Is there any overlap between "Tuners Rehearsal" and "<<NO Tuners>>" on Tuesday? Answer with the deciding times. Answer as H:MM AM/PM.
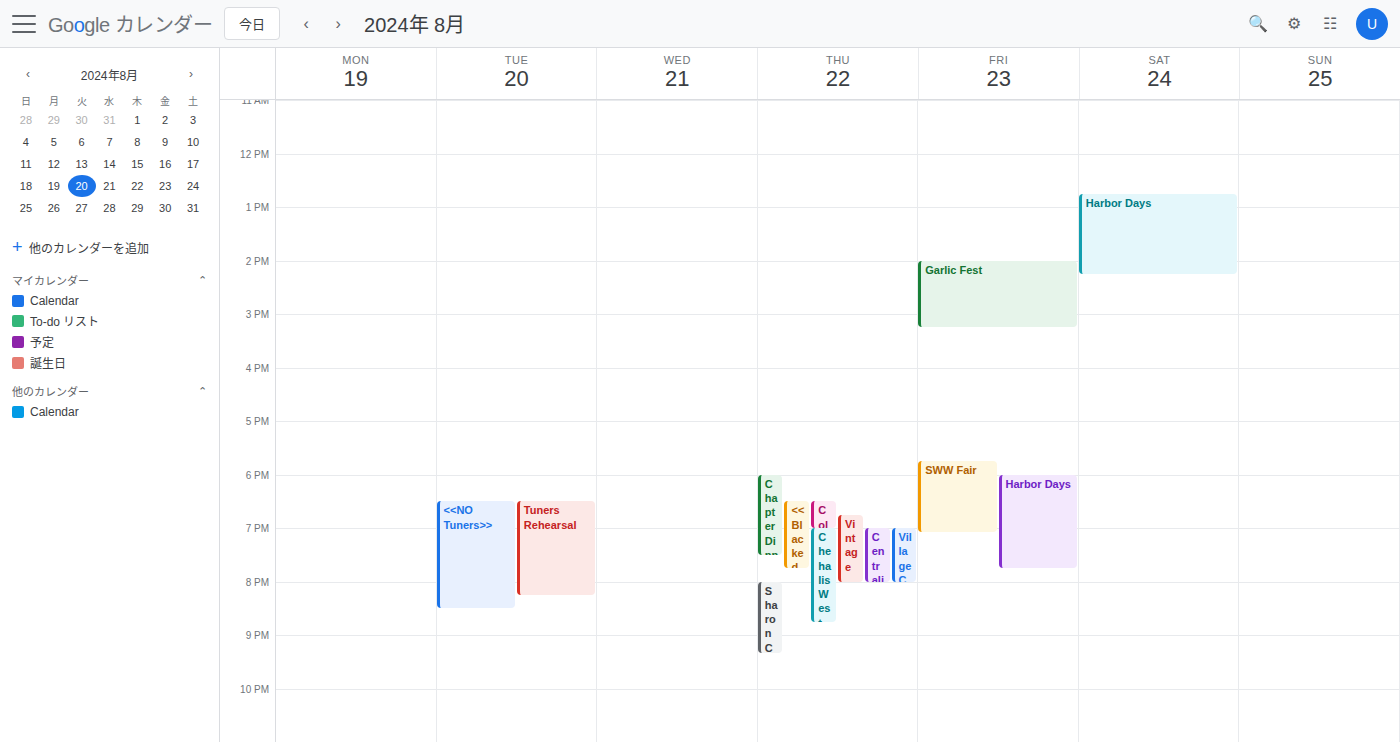
"<<NO Tuners>>" starts at 6:30 PM, before "Tuners Rehearsal" ends at 8:15 PM -- they overlap.